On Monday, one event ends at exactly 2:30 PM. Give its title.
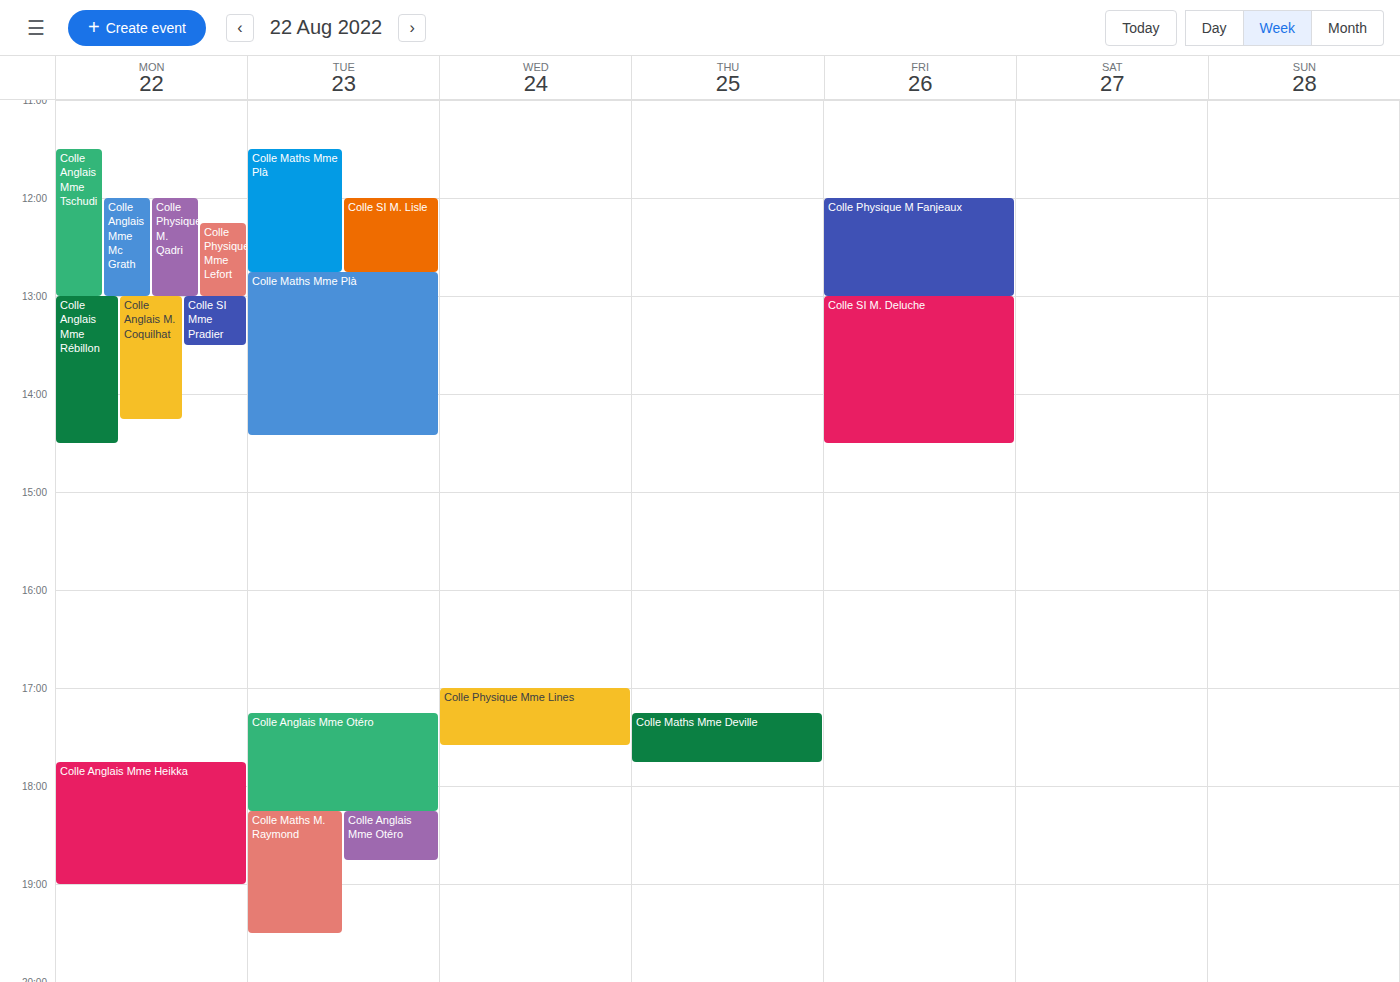
"Colle Anglais Mme Rébillon"